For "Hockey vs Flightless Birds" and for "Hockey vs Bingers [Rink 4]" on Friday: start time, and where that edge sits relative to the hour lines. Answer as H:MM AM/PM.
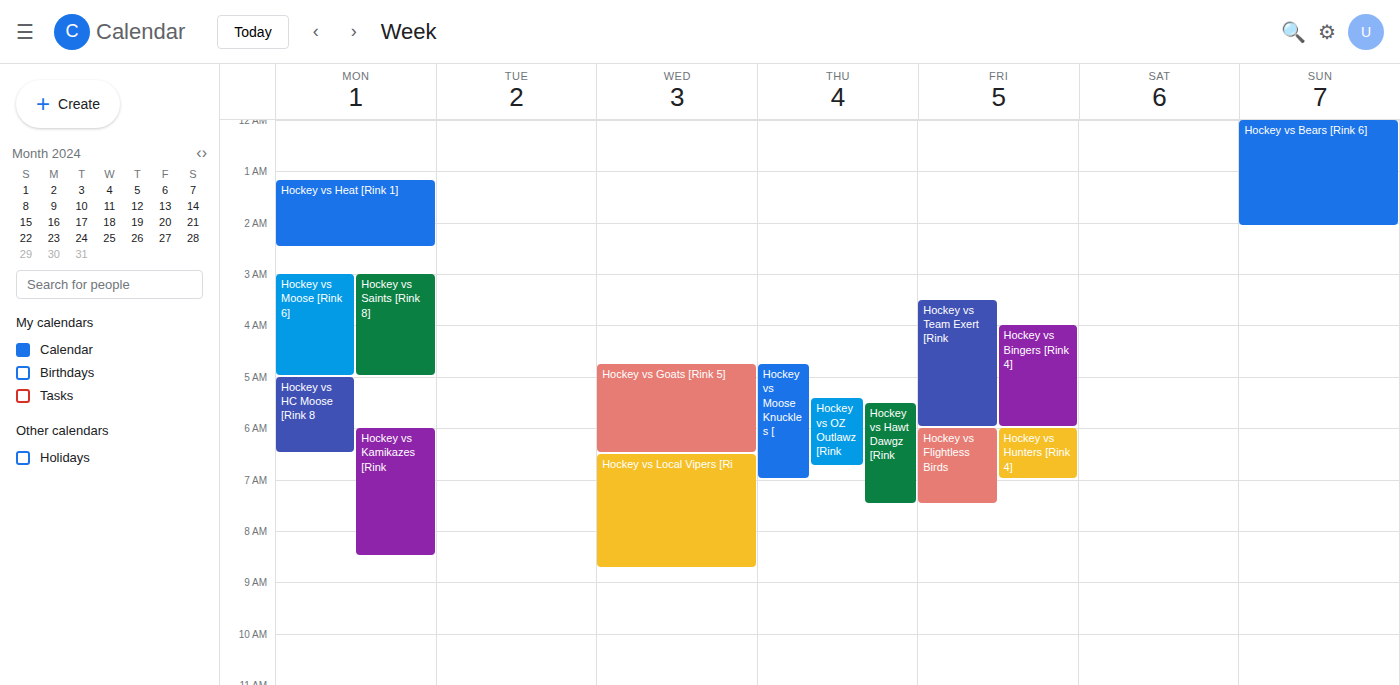
"Hockey vs Flightless Birds": 6:00 AM, exactly on the 6 AM line. "Hockey vs Bingers [Rink 4]": 4:00 AM, exactly on the 4 AM line.